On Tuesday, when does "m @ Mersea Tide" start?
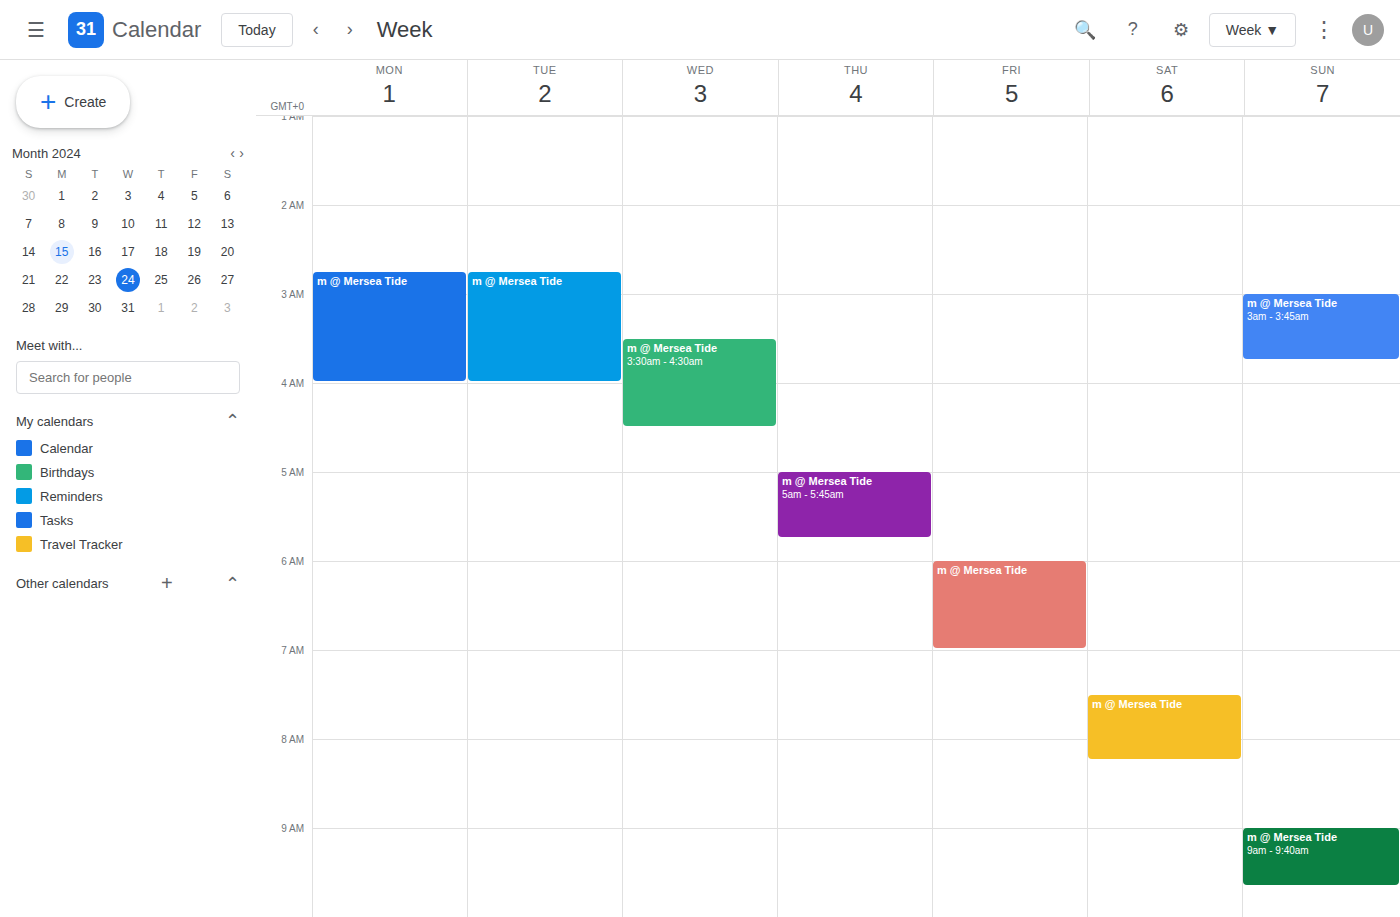
2:45 AM